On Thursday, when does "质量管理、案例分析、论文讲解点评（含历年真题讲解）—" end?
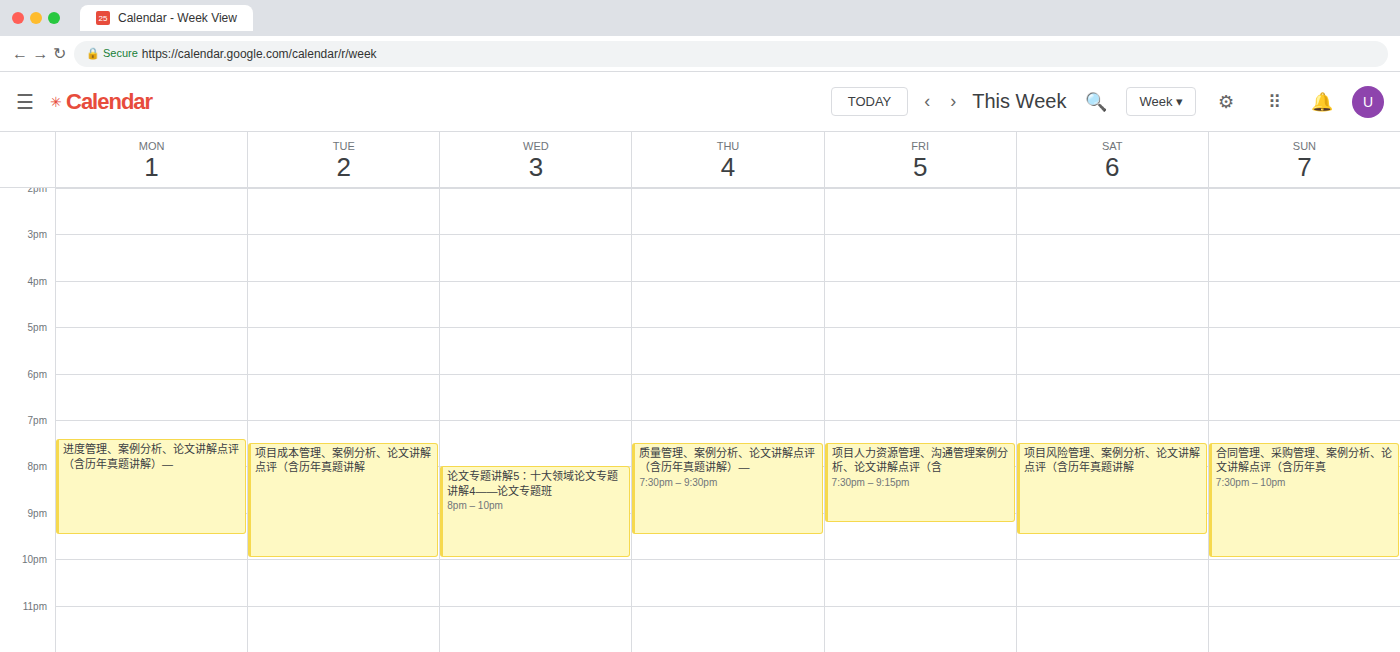
21:30